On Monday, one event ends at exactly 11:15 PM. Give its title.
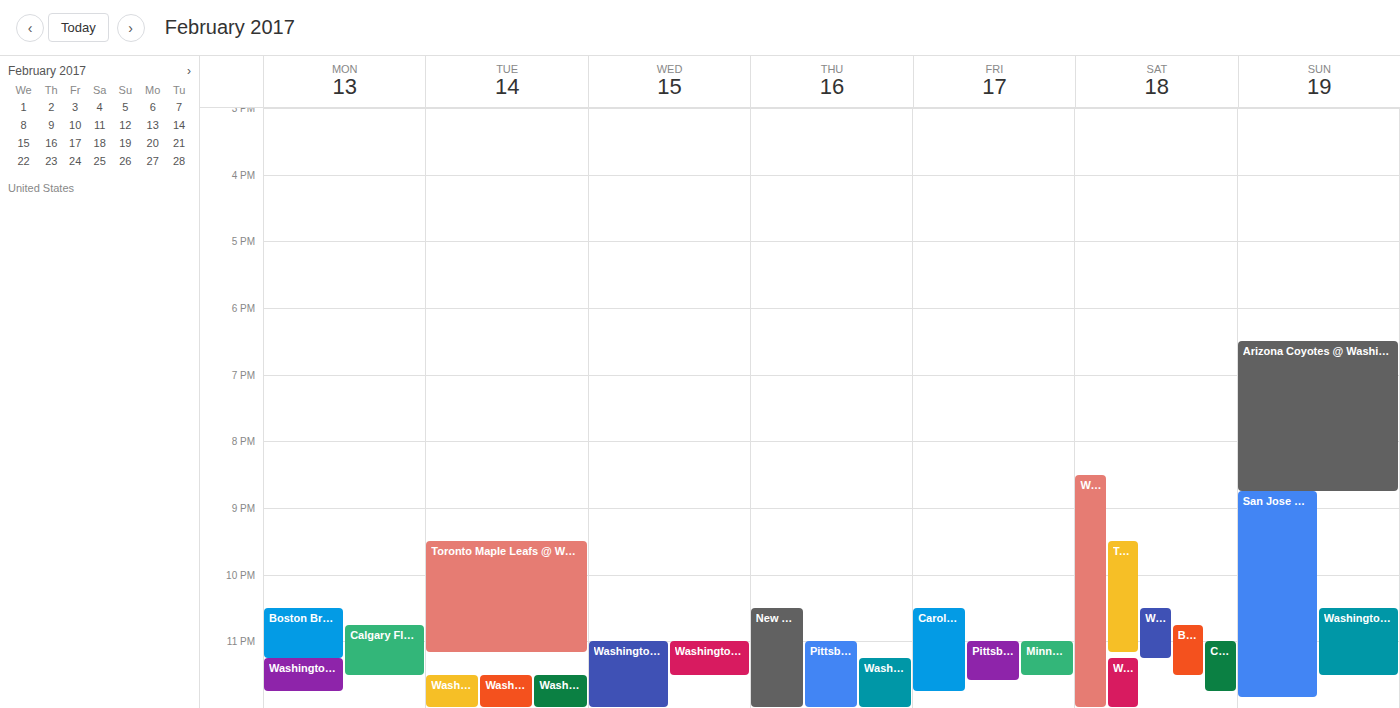
"Boston Bruins @ Washington"